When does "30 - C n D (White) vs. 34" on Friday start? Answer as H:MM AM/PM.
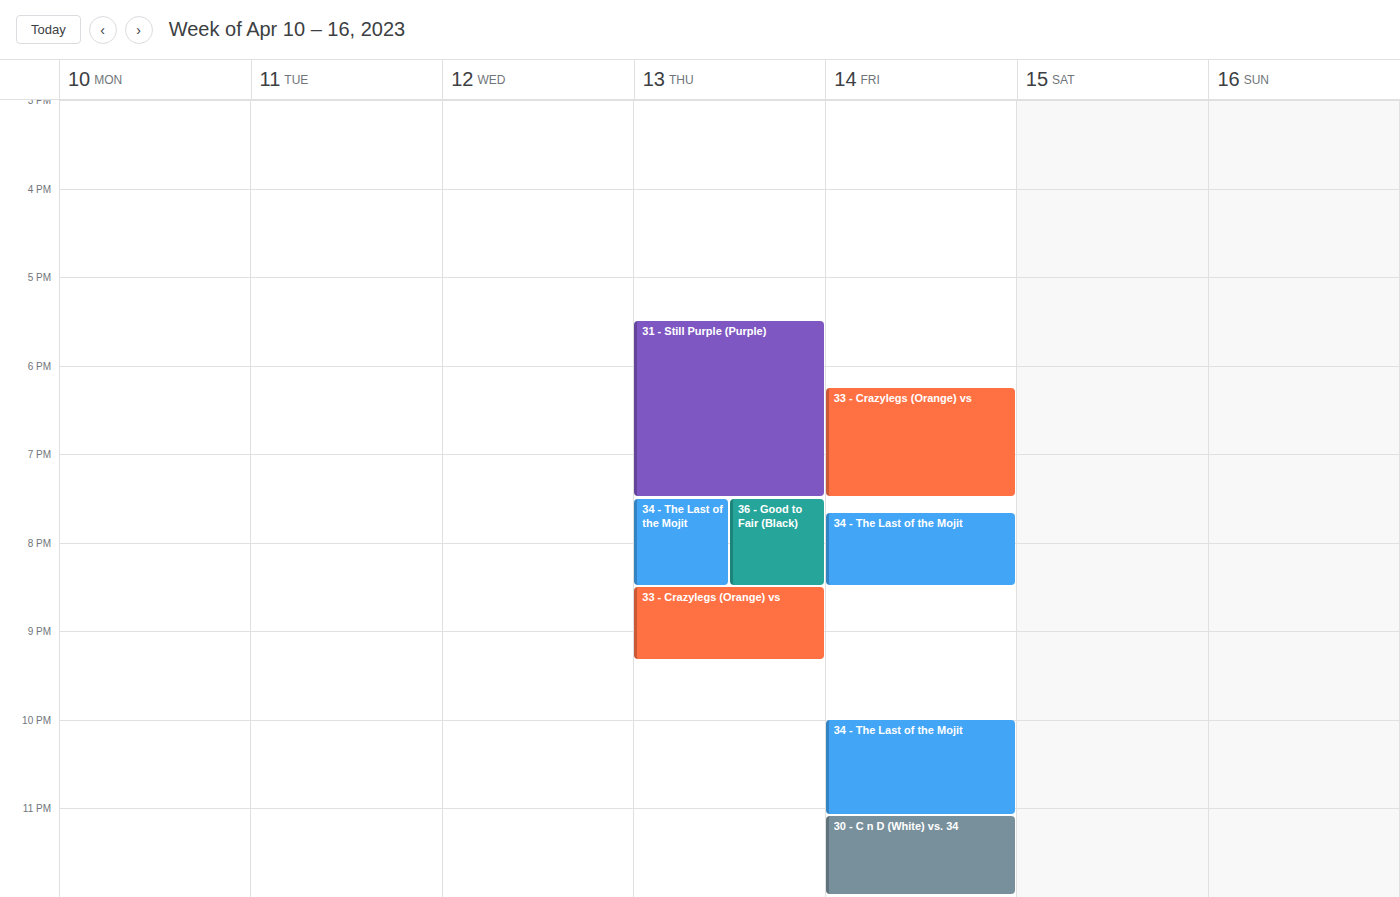
11:05 PM